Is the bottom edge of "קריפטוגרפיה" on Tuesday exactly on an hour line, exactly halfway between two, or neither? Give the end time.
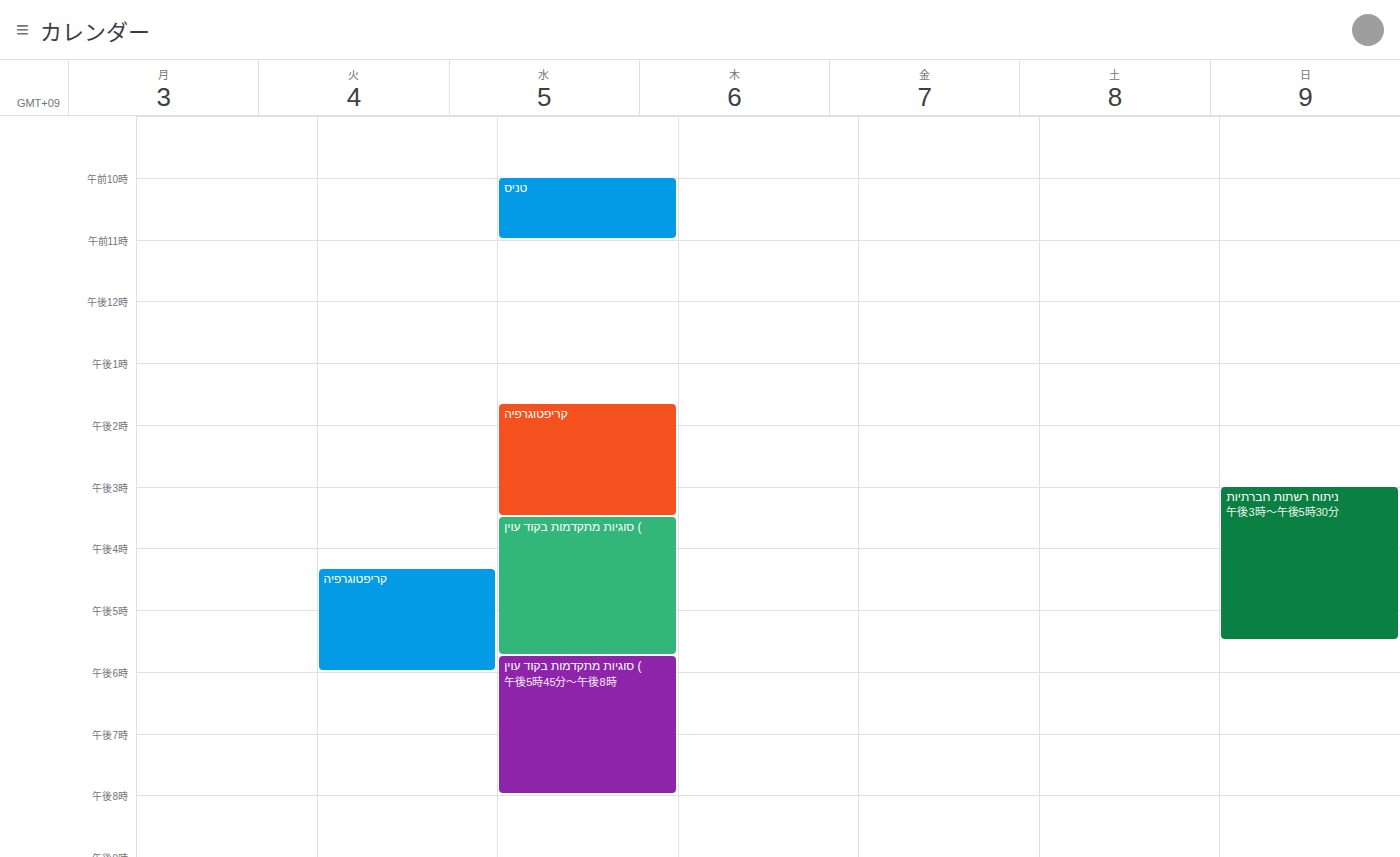
6:00 PM -- exactly on the 6 PM line.